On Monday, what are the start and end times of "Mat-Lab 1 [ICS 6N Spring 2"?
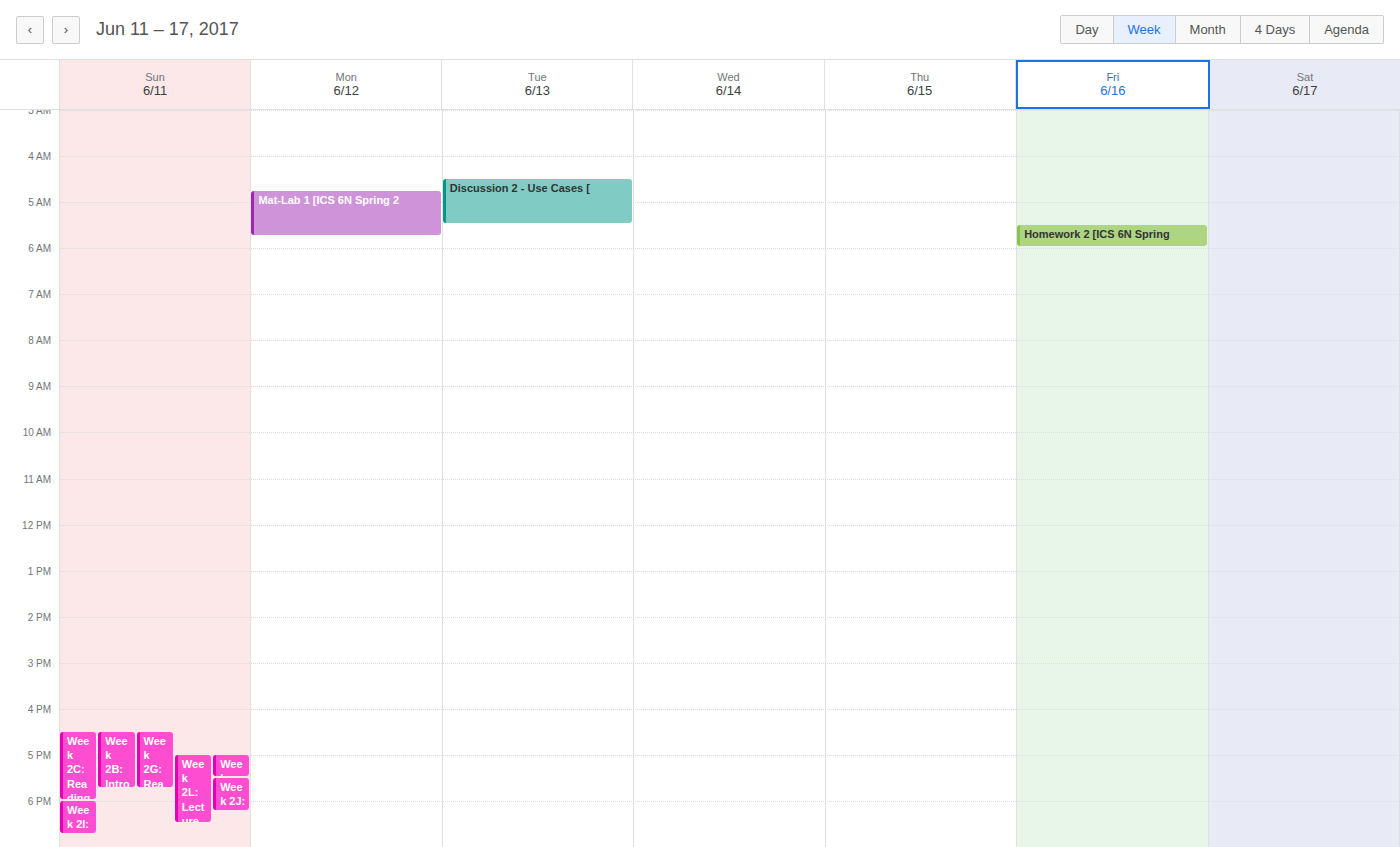
4:45 AM to 5:45 AM